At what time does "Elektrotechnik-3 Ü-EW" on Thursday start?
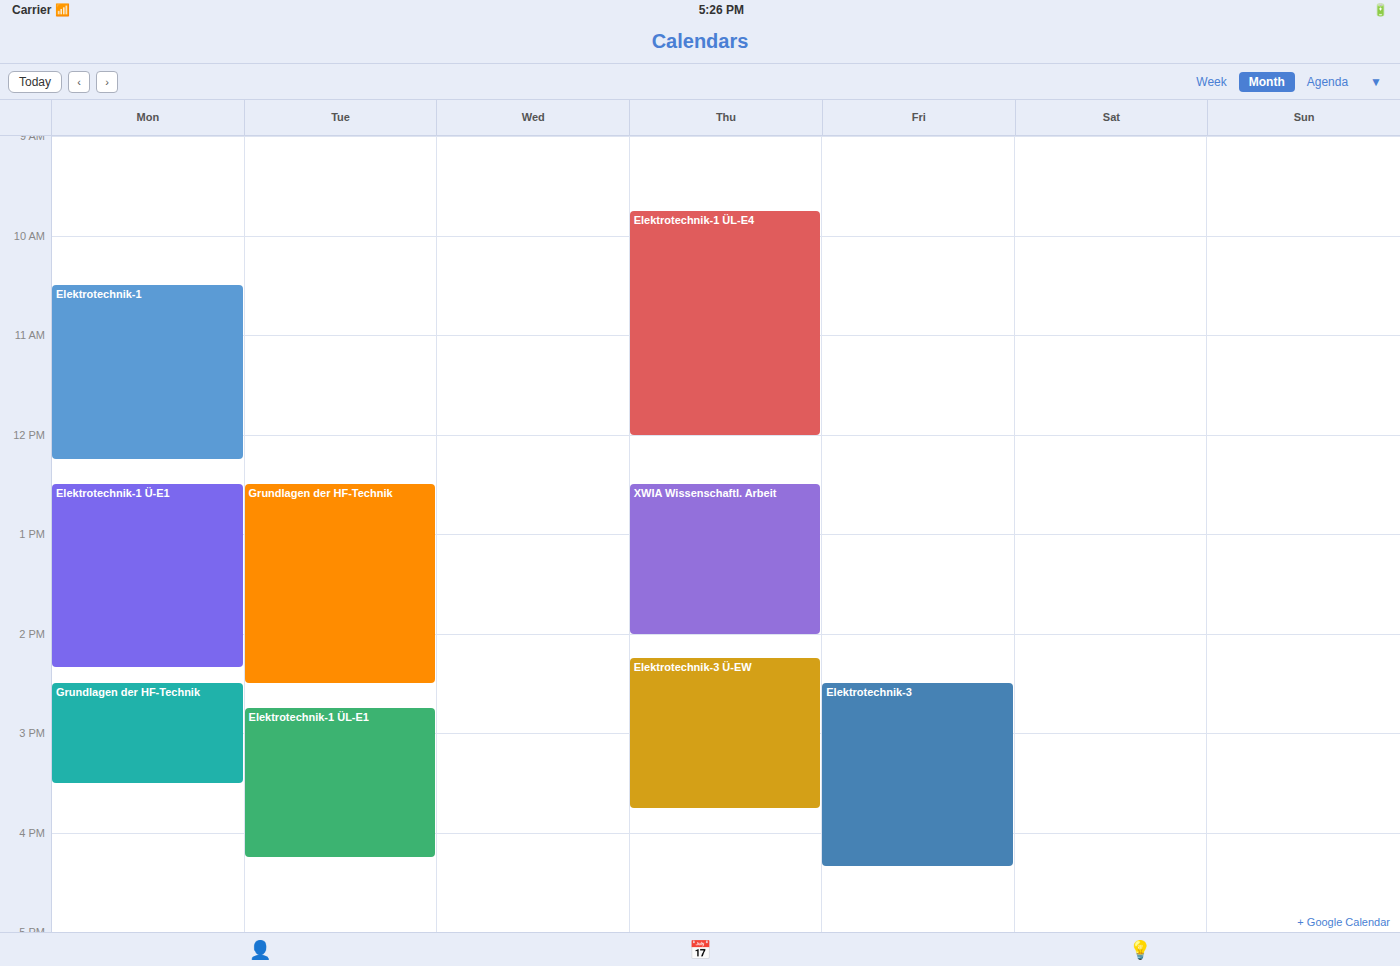
2:15 PM